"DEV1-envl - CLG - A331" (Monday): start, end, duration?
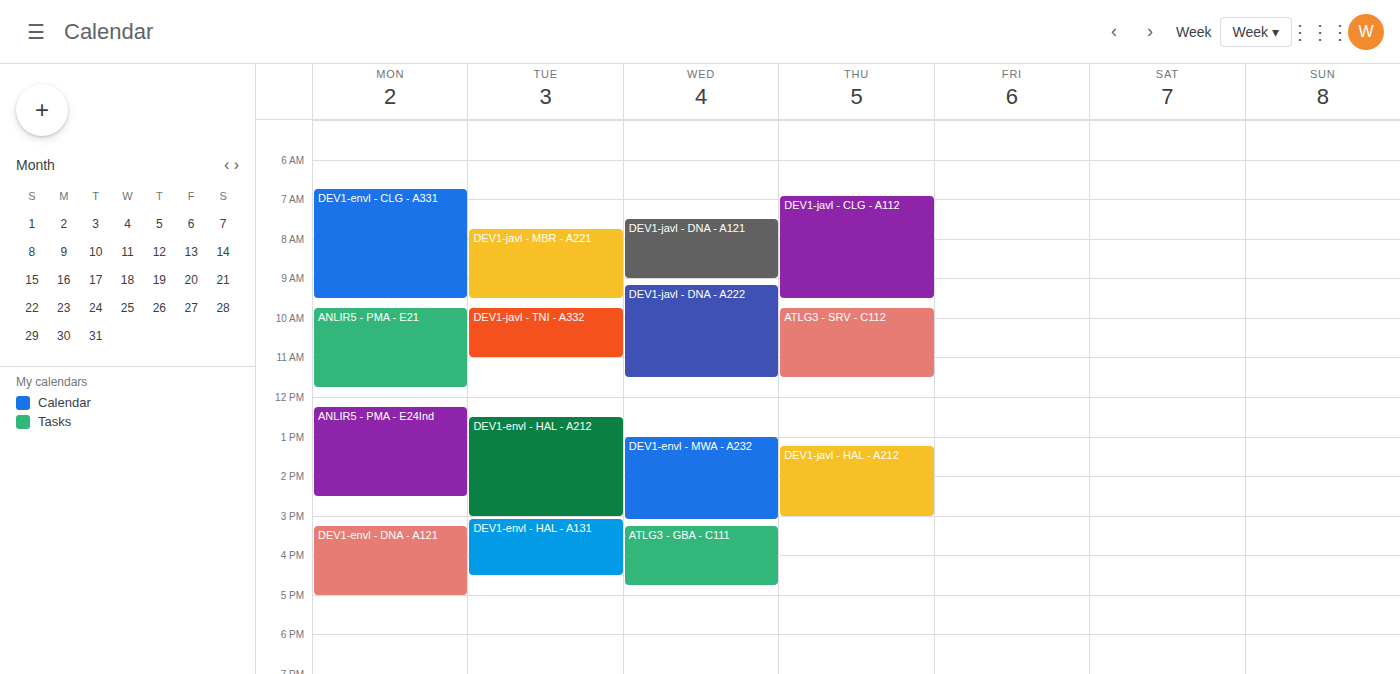
6:45 AM to 9:30 AM, 2 hours 45 minutes